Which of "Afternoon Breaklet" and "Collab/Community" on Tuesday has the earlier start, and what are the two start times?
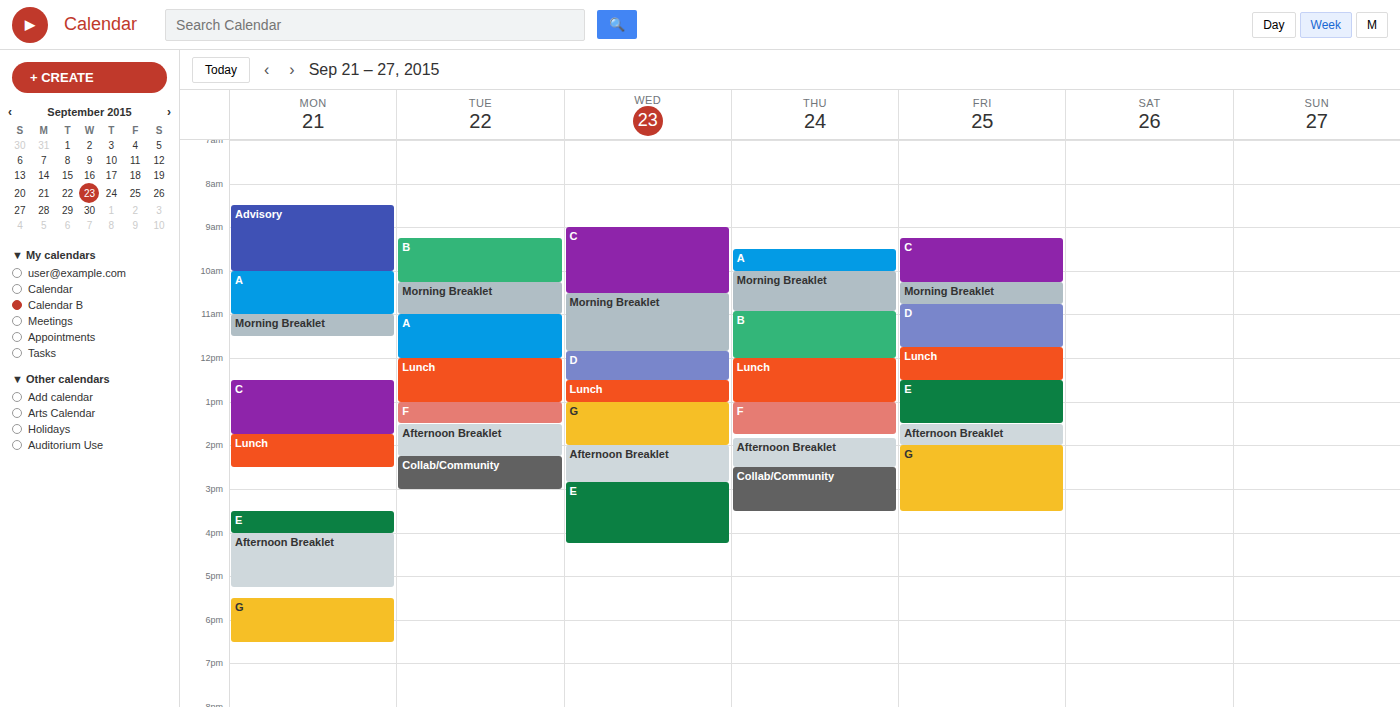
"Afternoon Breaklet" 1:30 PM; "Collab/Community" 2:15 PM.